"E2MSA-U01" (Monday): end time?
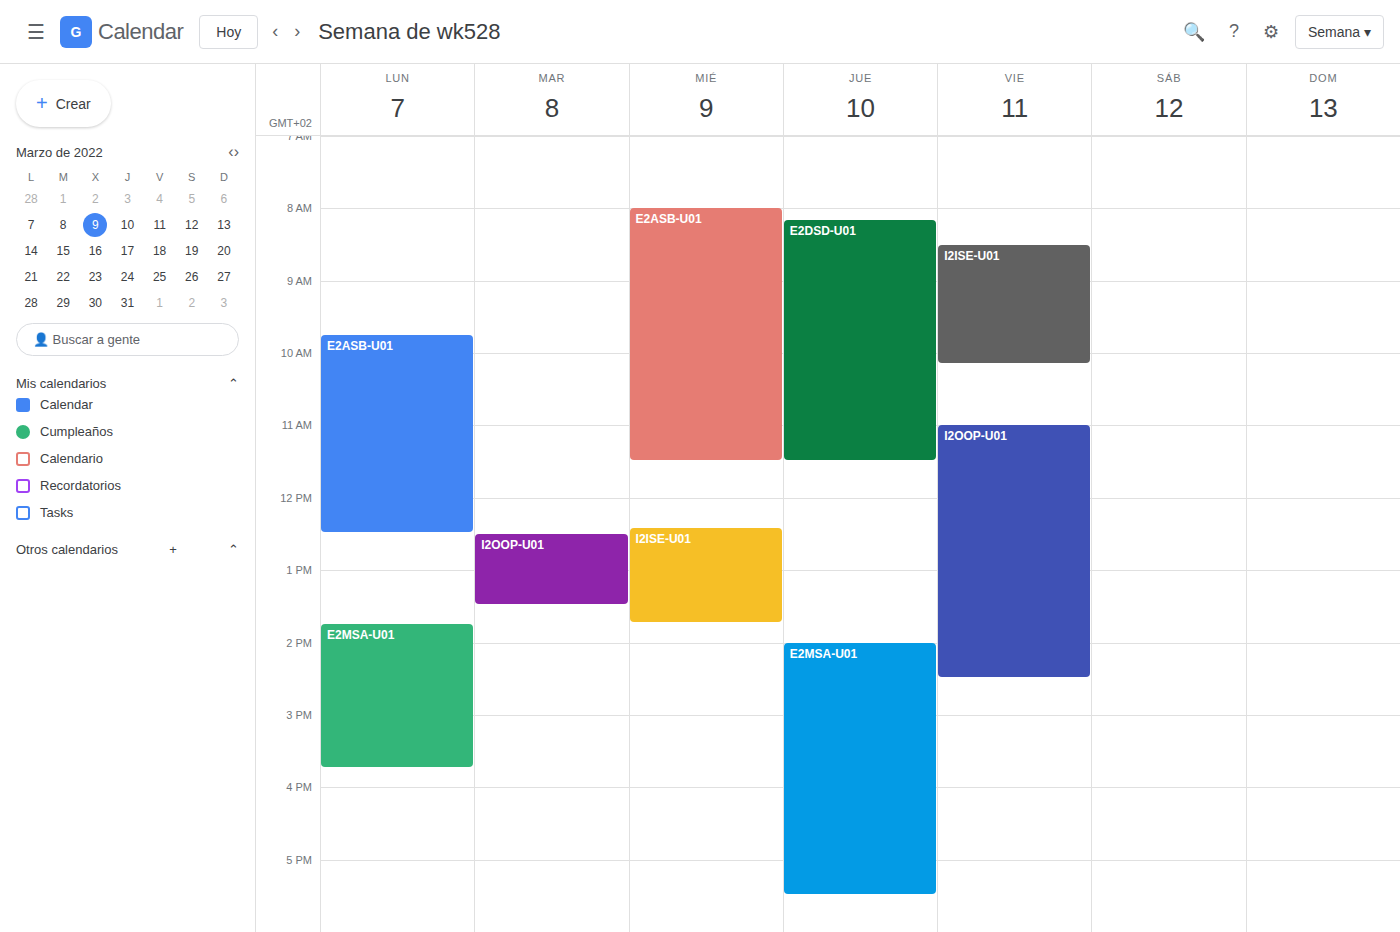
15:45